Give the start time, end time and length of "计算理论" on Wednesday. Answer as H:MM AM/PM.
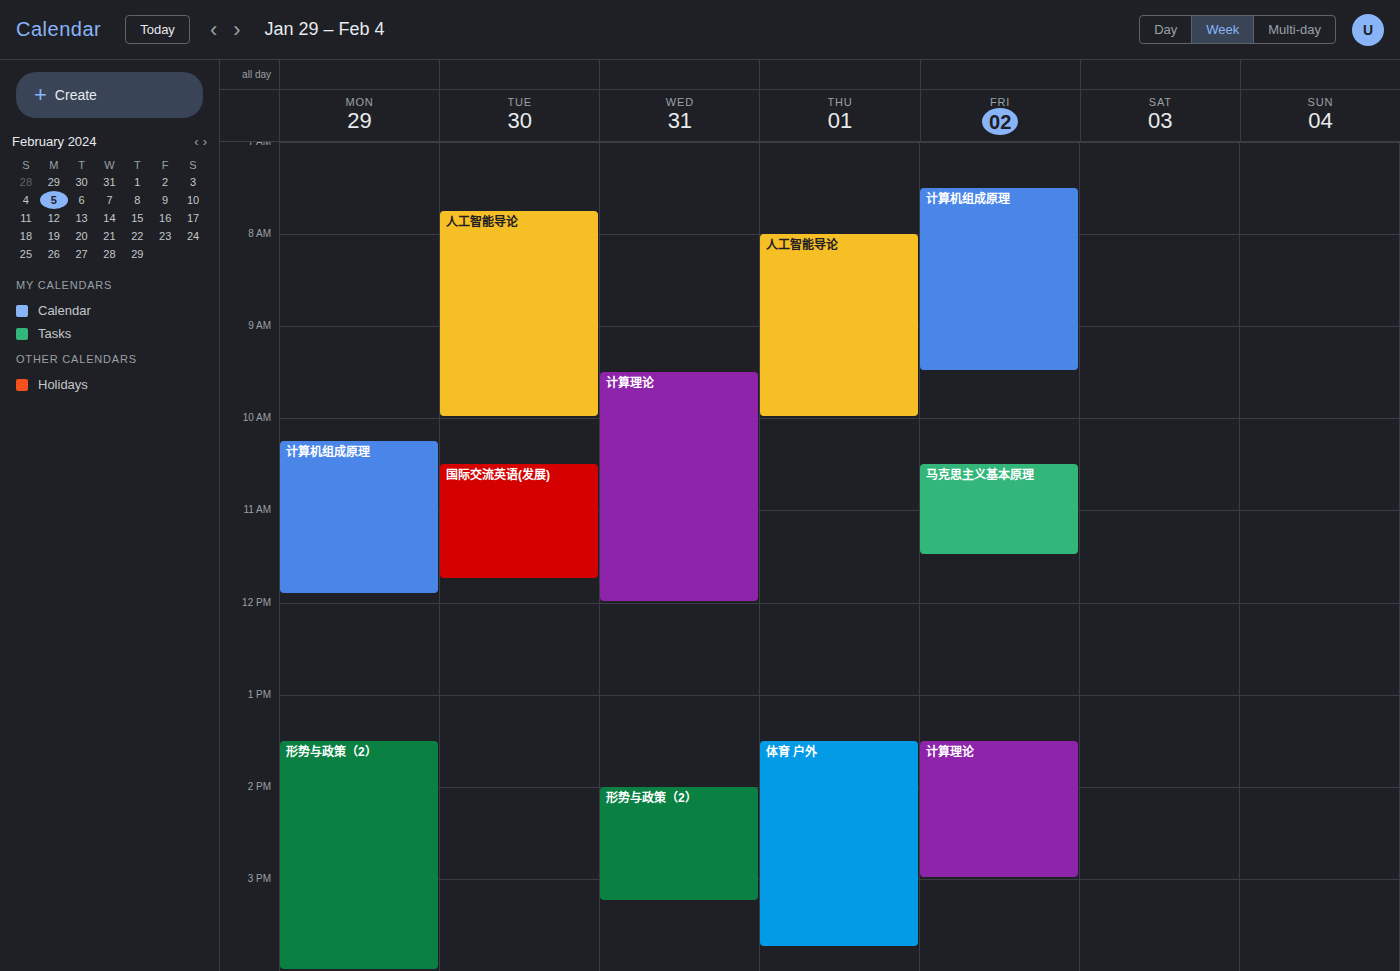
9:30 AM to 12:00 PM, 2 hours 30 minutes